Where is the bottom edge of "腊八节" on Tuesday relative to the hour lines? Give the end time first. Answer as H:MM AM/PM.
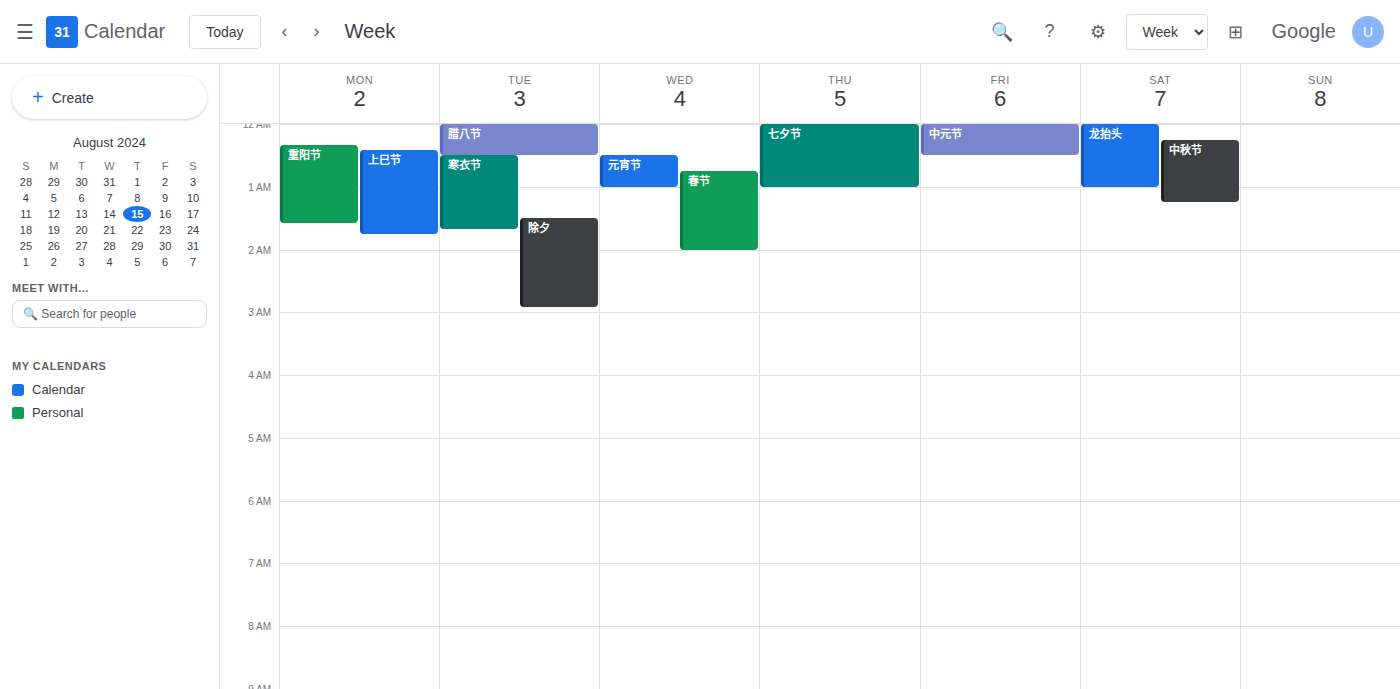
12:30 AM -- halfway between the 12 AM and 1 AM lines.